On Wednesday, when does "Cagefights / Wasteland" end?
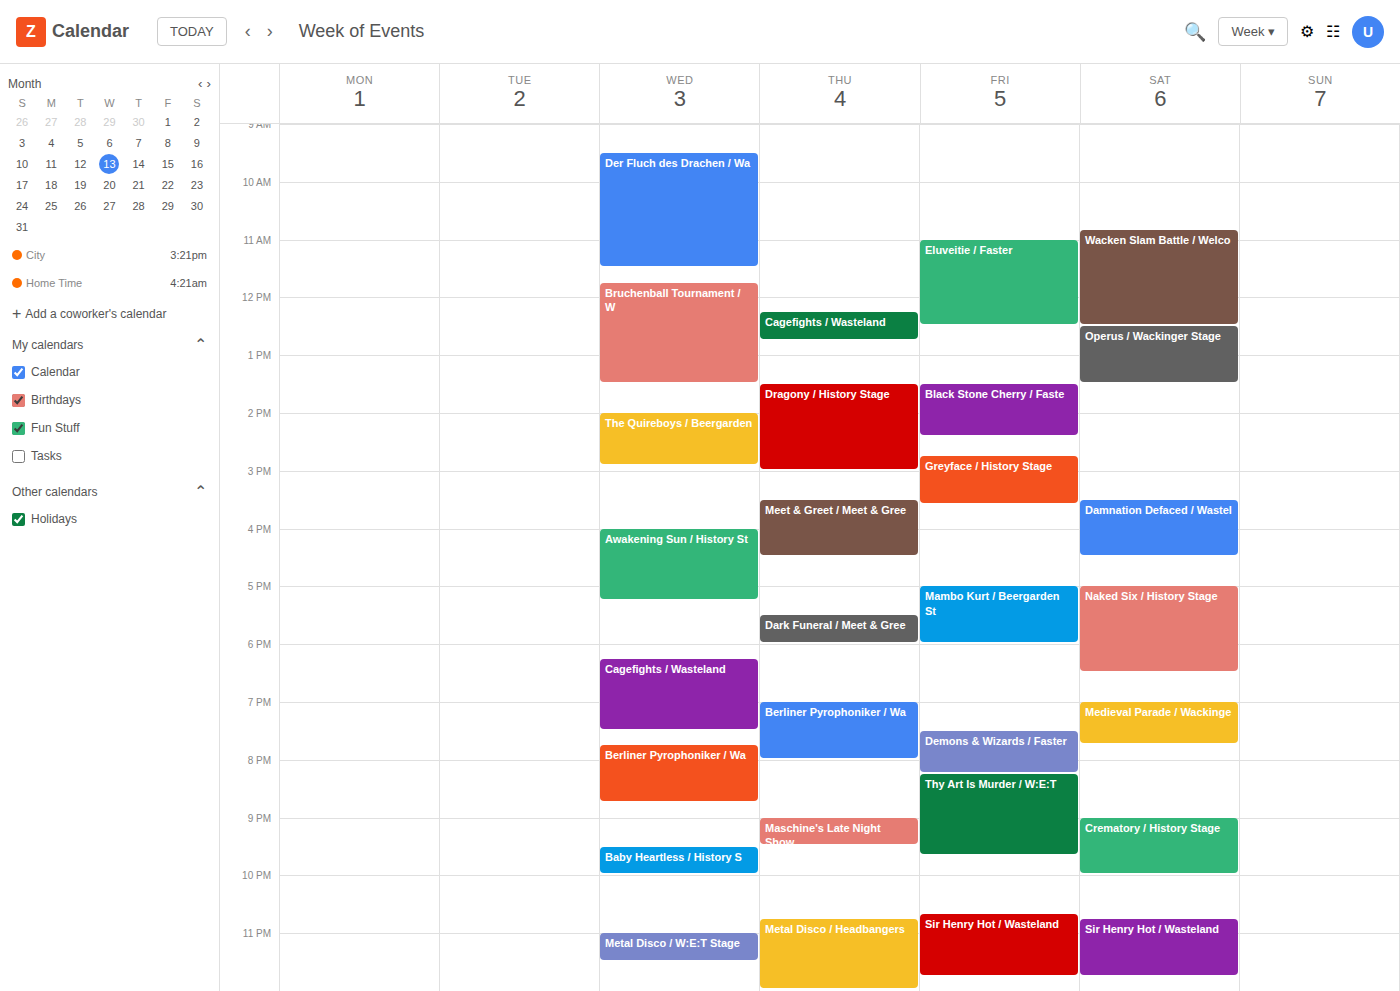
7:30 PM